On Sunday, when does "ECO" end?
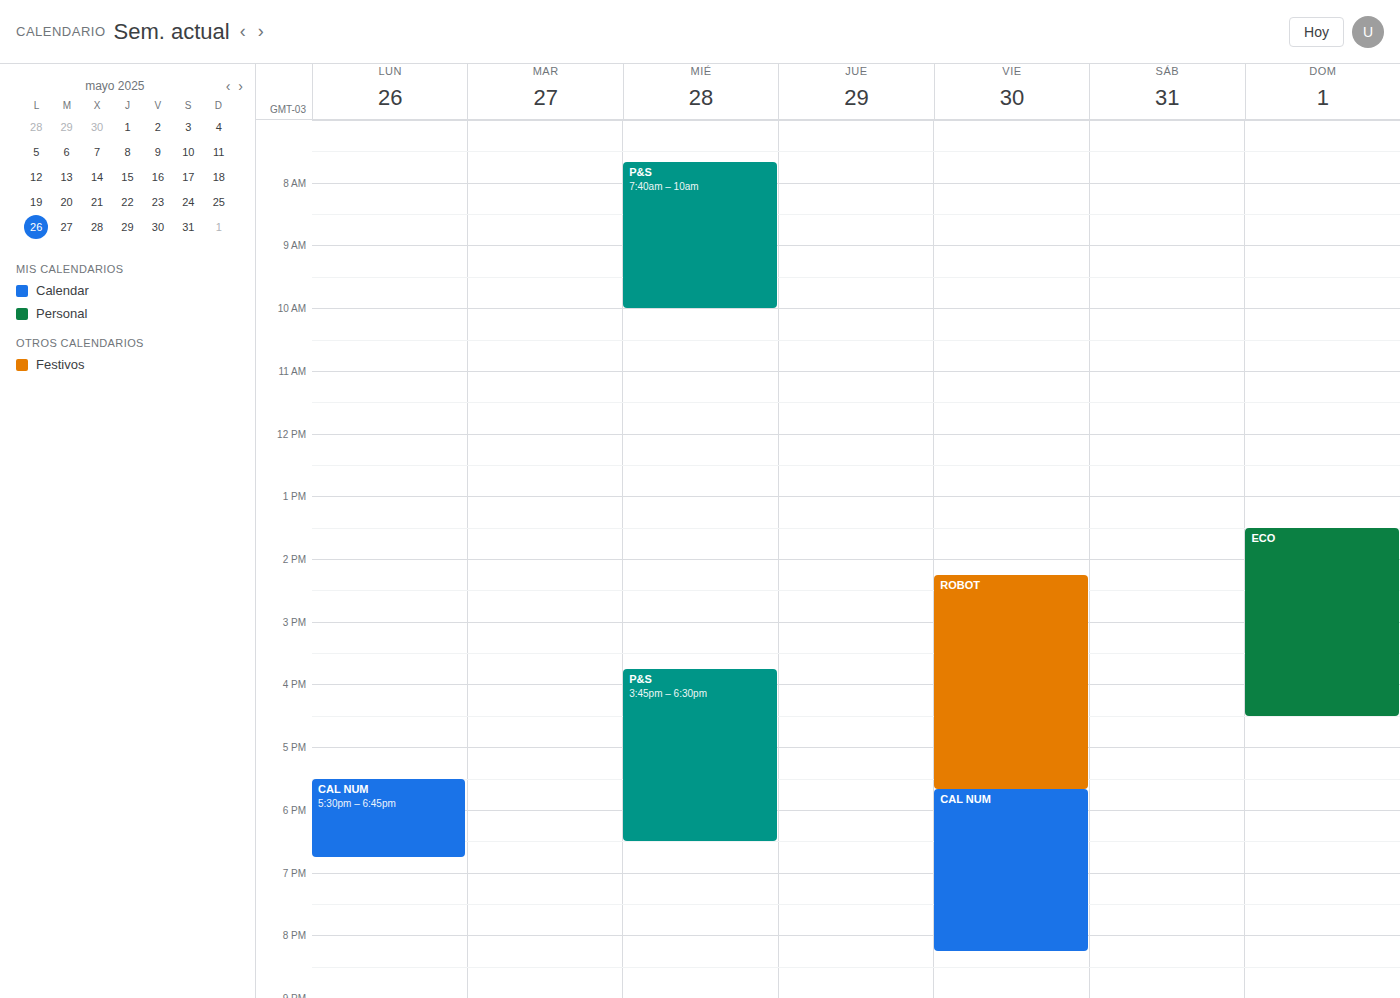
4:30 PM